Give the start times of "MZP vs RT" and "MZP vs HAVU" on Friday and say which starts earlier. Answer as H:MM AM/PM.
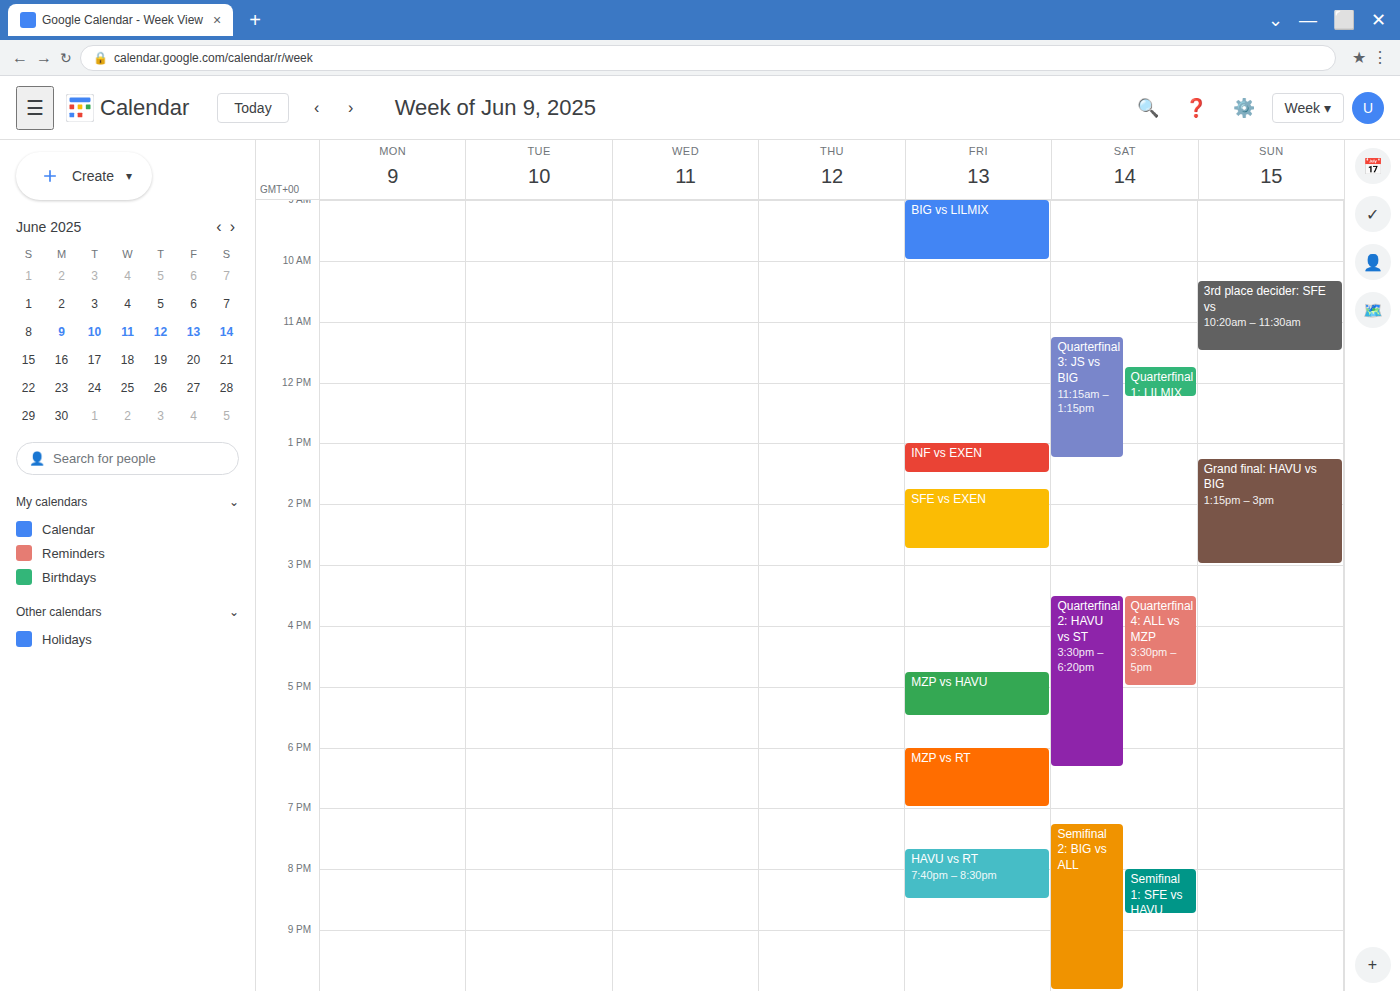
"MZP vs HAVU" 4:45 PM; "MZP vs RT" 6:00 PM.